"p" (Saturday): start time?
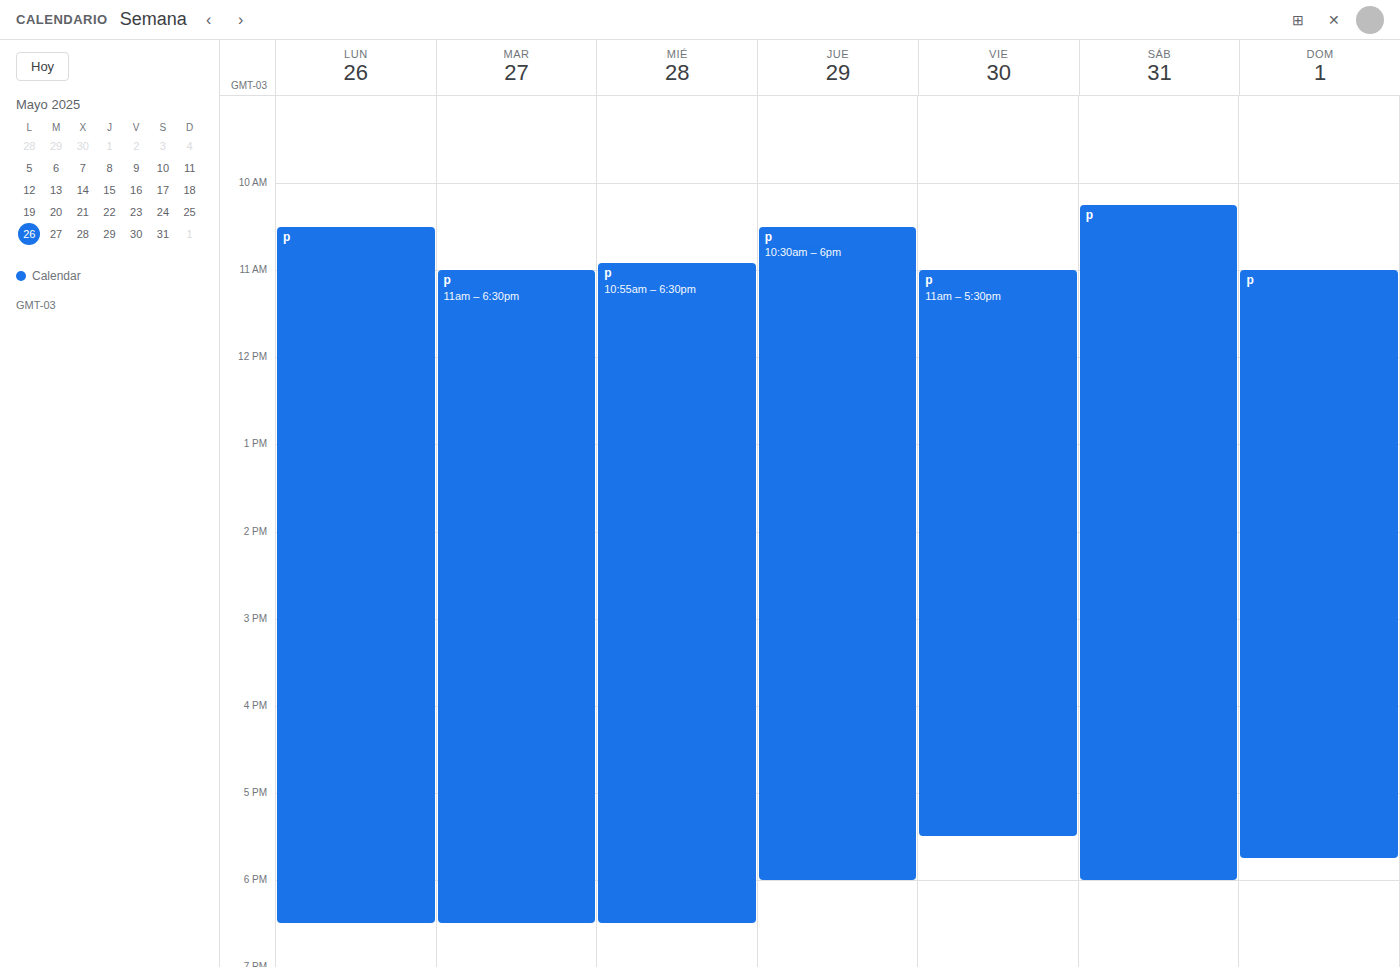
10:15 AM